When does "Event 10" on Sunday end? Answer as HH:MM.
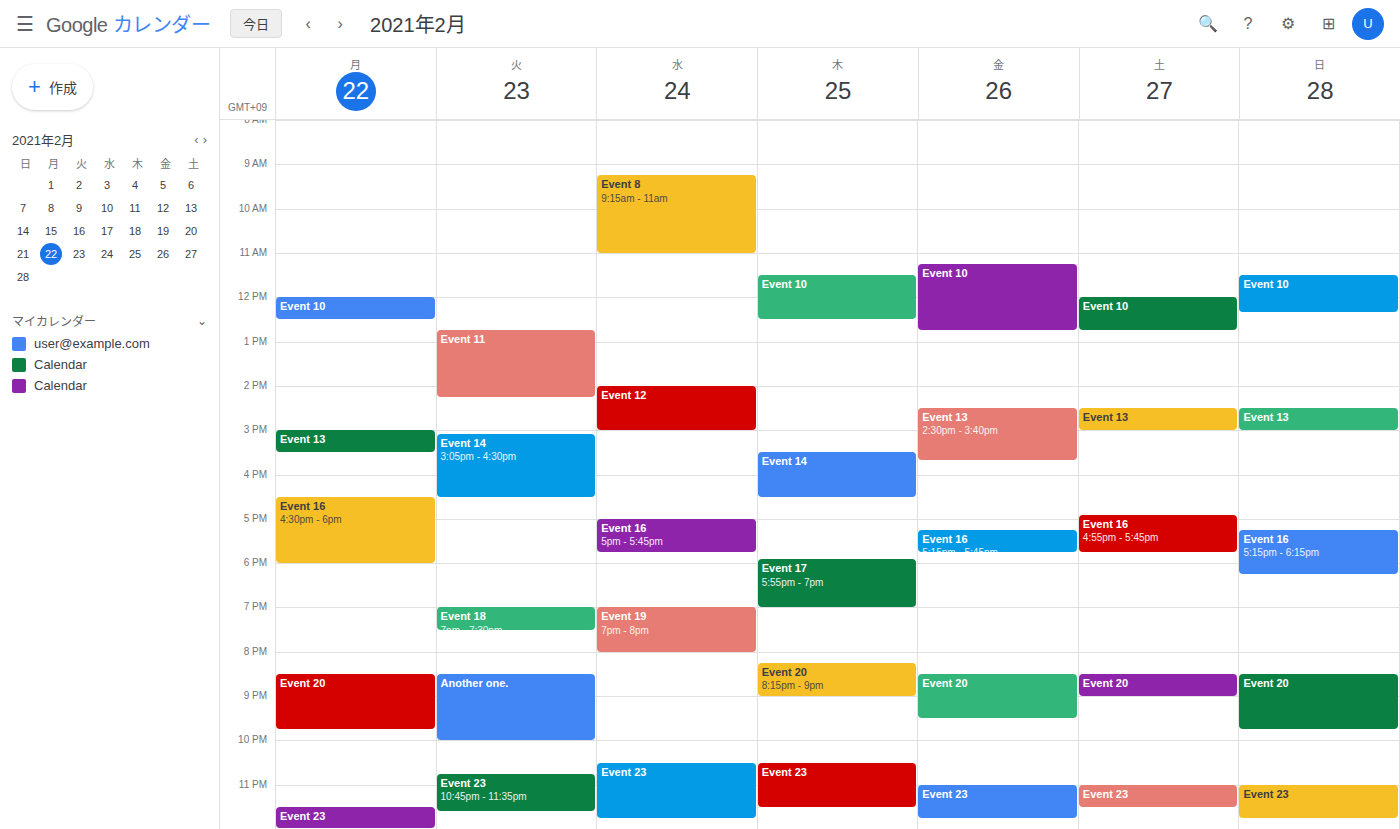
12:20